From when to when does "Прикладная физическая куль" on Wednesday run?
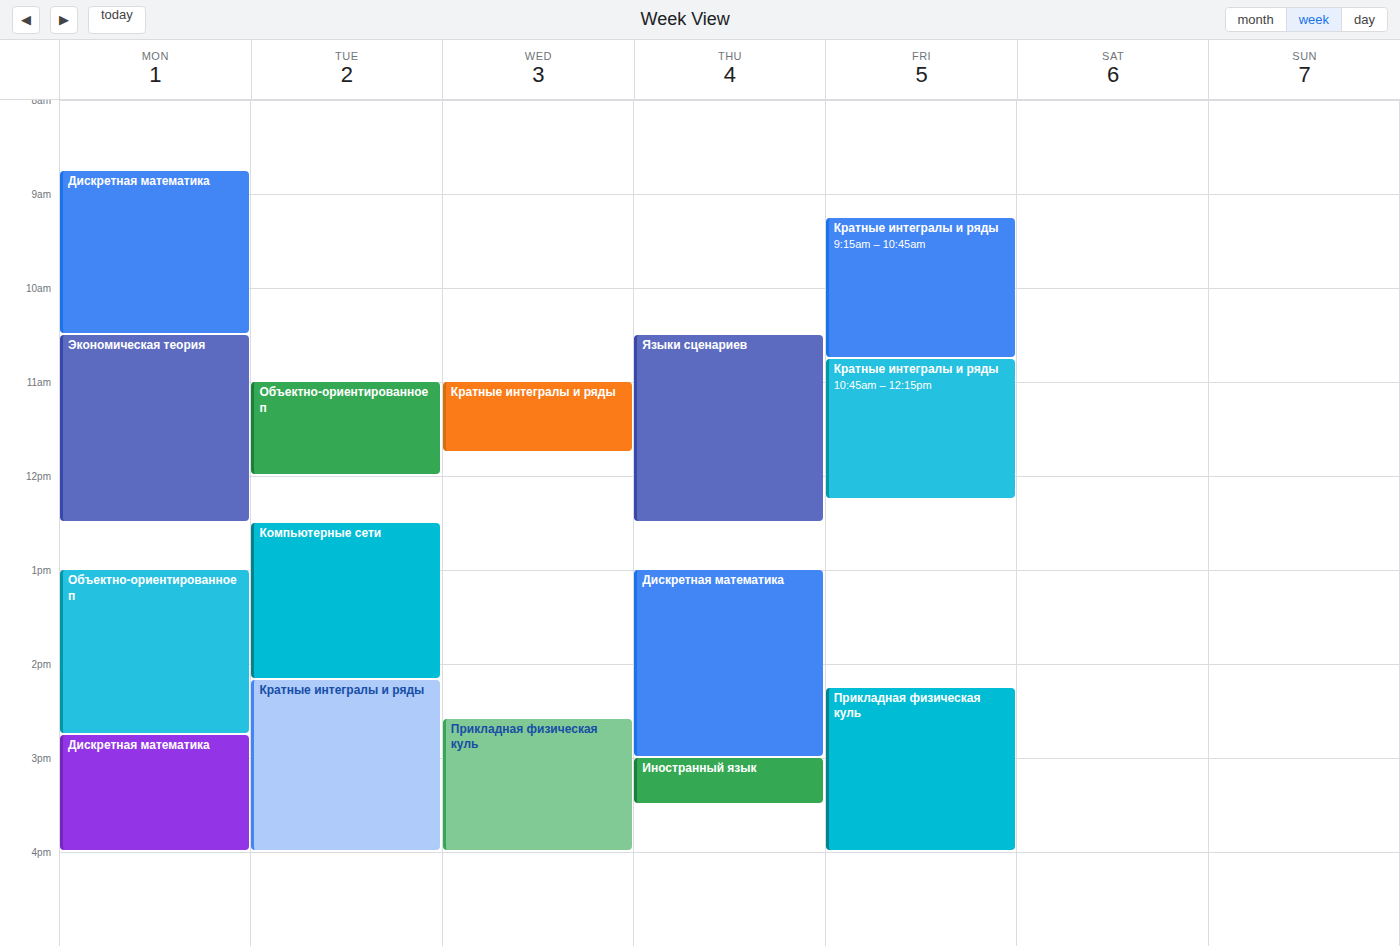
2:35 PM to 4:00 PM